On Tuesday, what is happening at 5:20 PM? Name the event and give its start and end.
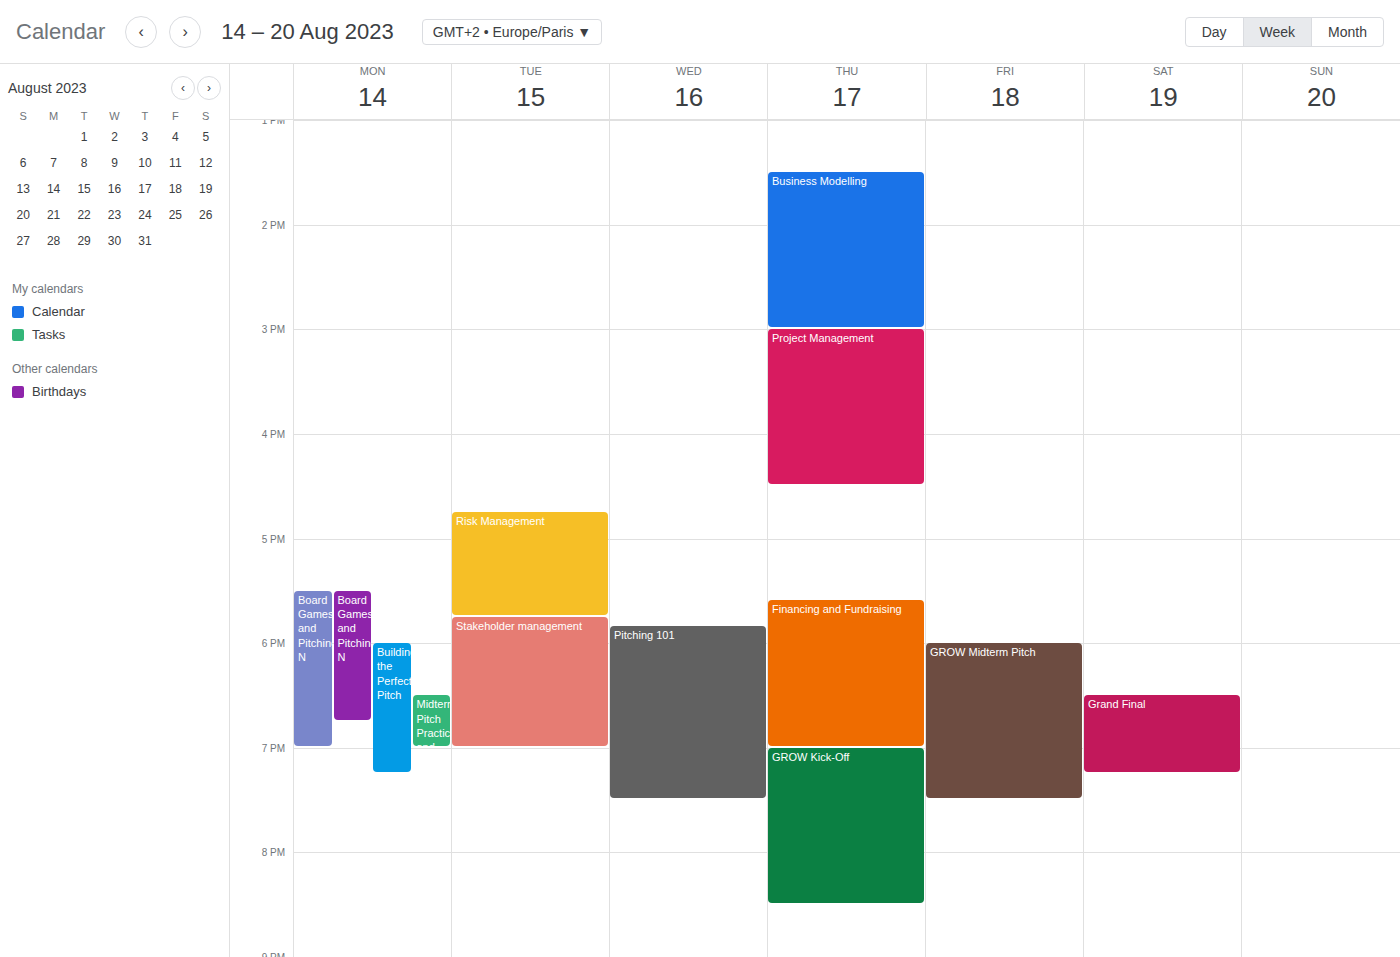
"Risk Management", 4:45 PM to 5:45 PM